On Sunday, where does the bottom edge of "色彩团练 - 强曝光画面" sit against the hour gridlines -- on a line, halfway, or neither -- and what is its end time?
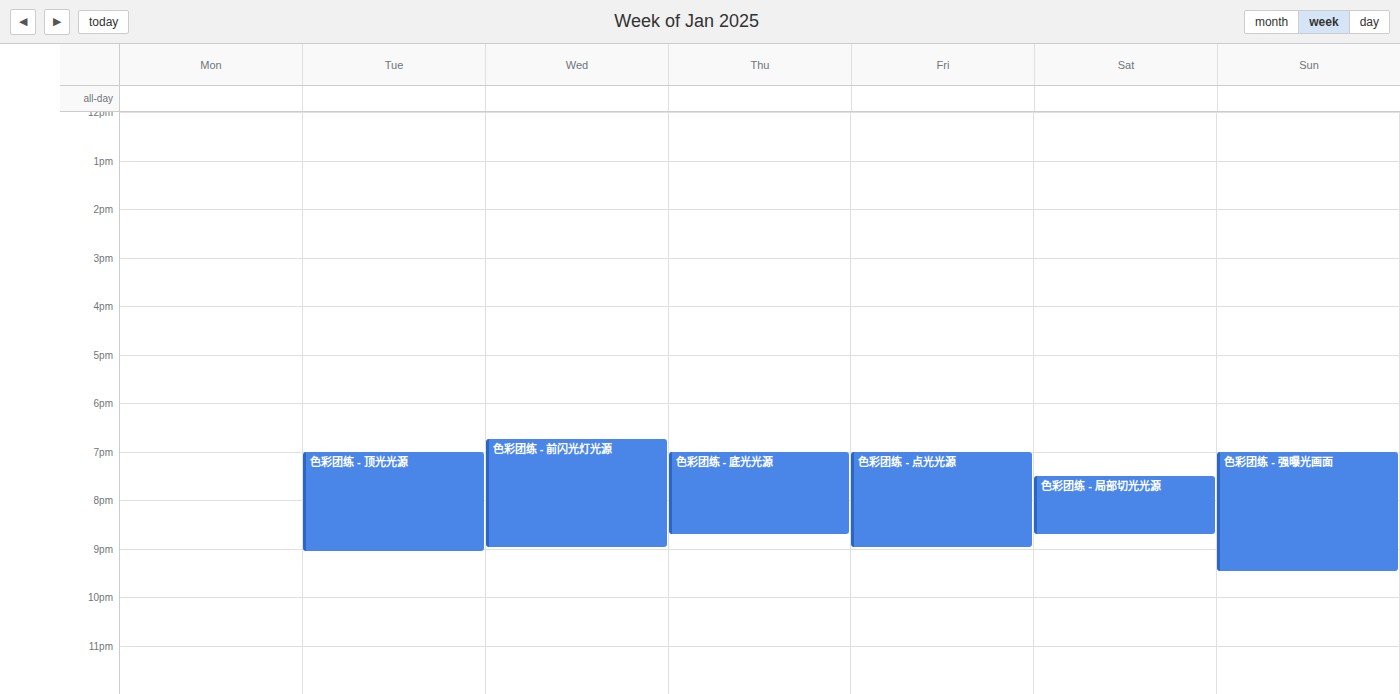
9:30 PM -- halfway between the 9 PM and 10 PM lines.